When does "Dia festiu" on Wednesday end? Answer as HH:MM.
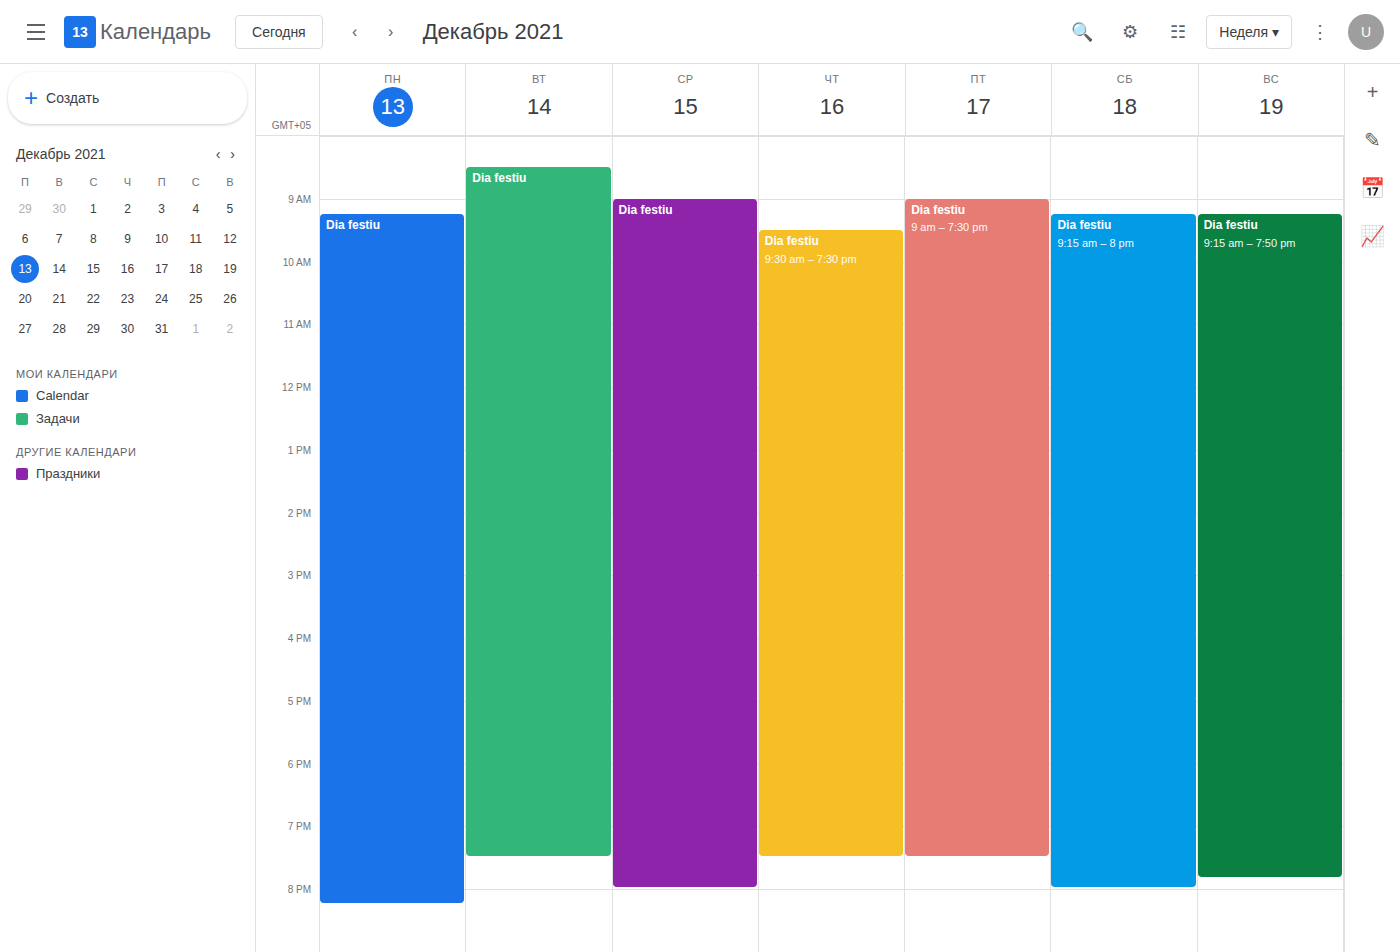
20:00